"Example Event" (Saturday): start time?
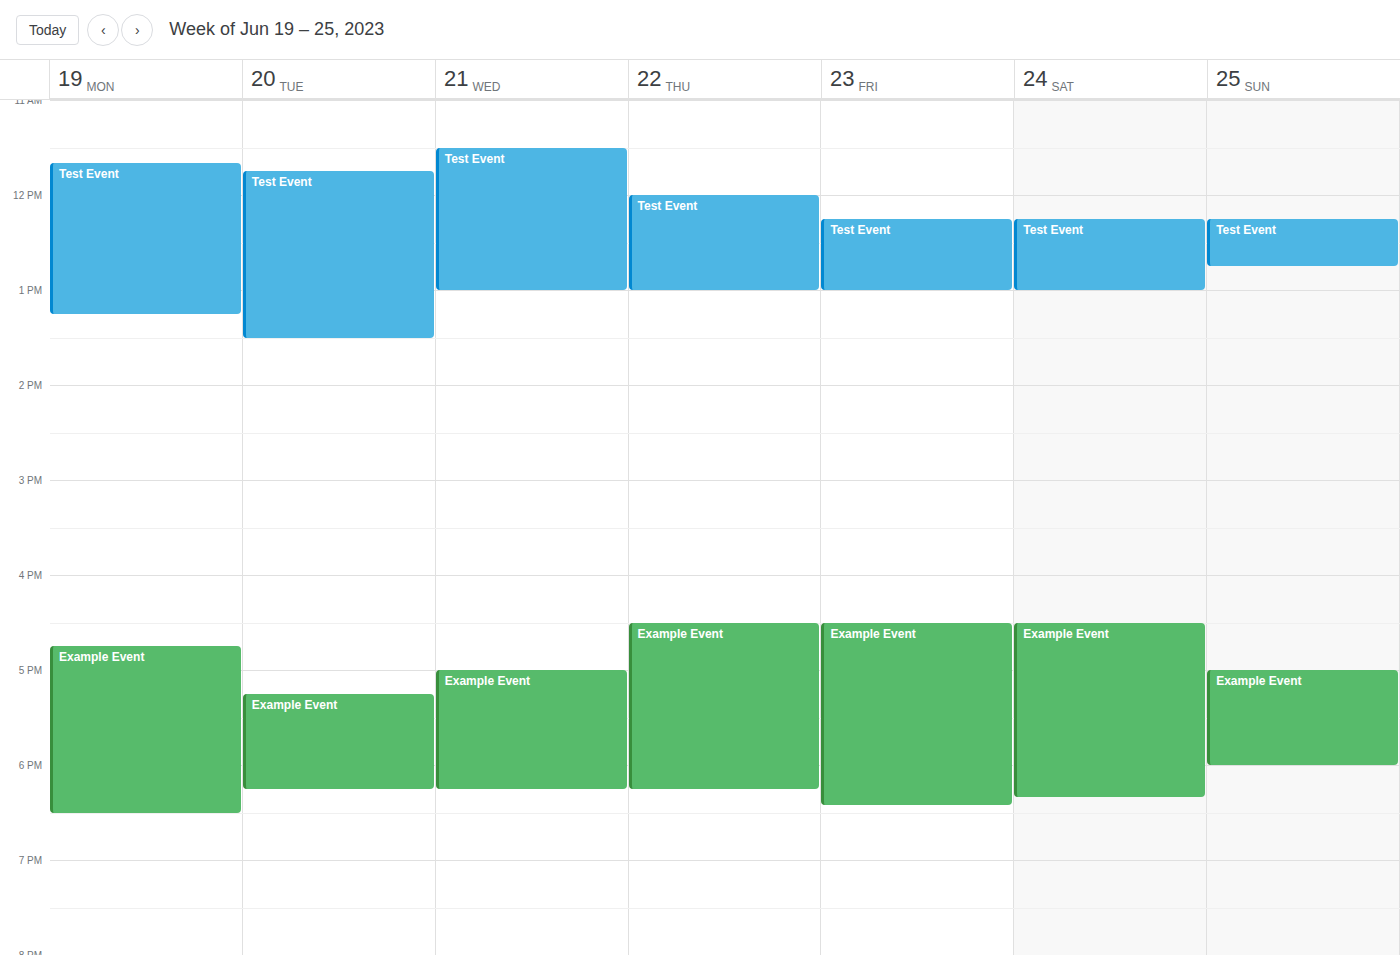
16:30